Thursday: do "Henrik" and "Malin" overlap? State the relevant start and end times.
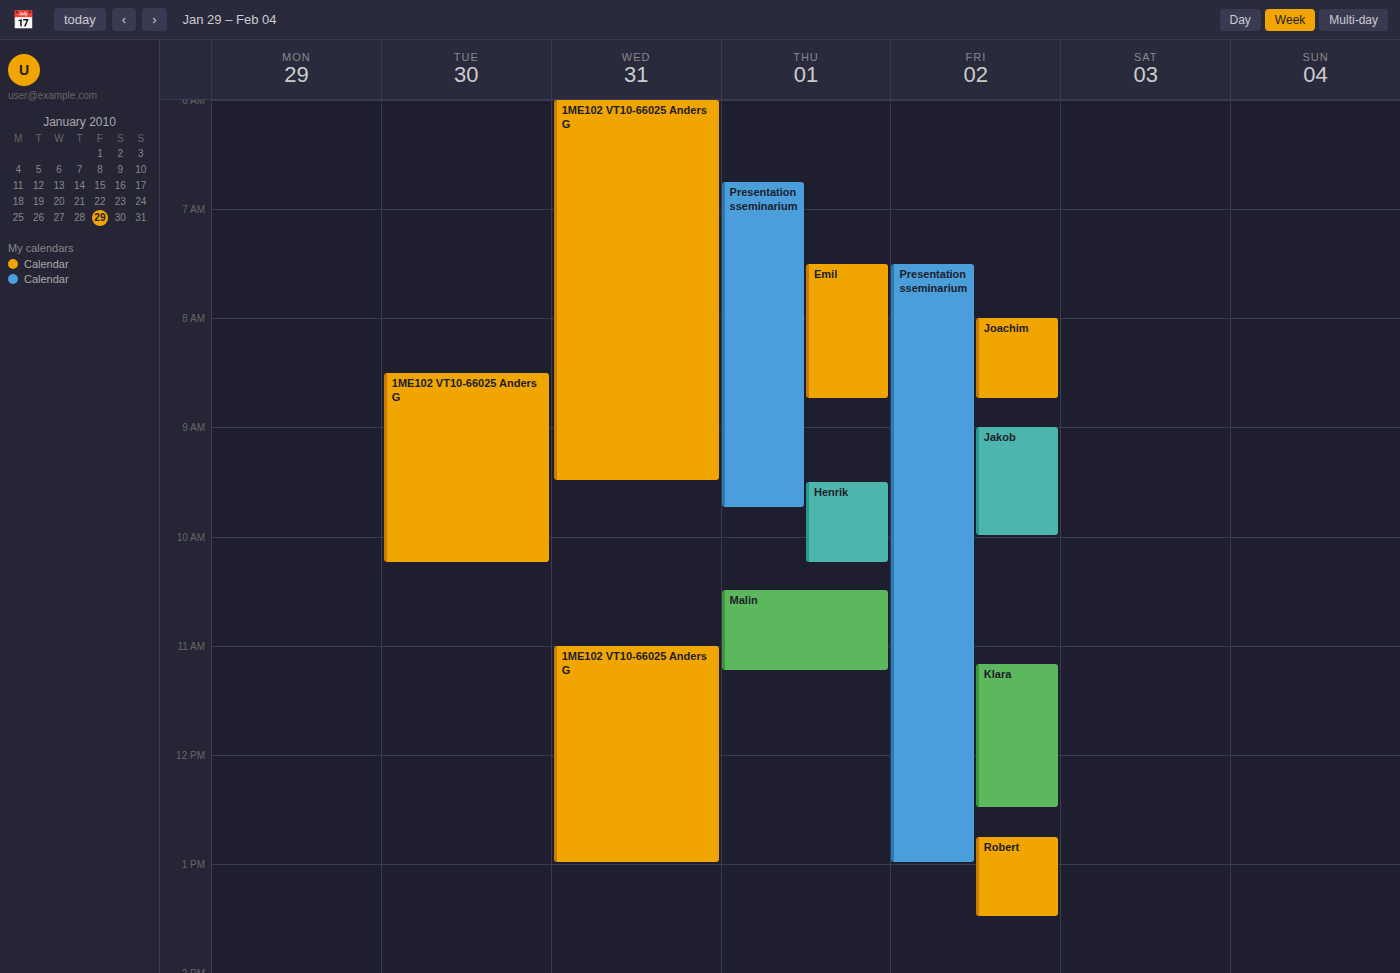
"Henrik" ends at 10:15 and "Malin" starts at 10:30 -- no overlap.